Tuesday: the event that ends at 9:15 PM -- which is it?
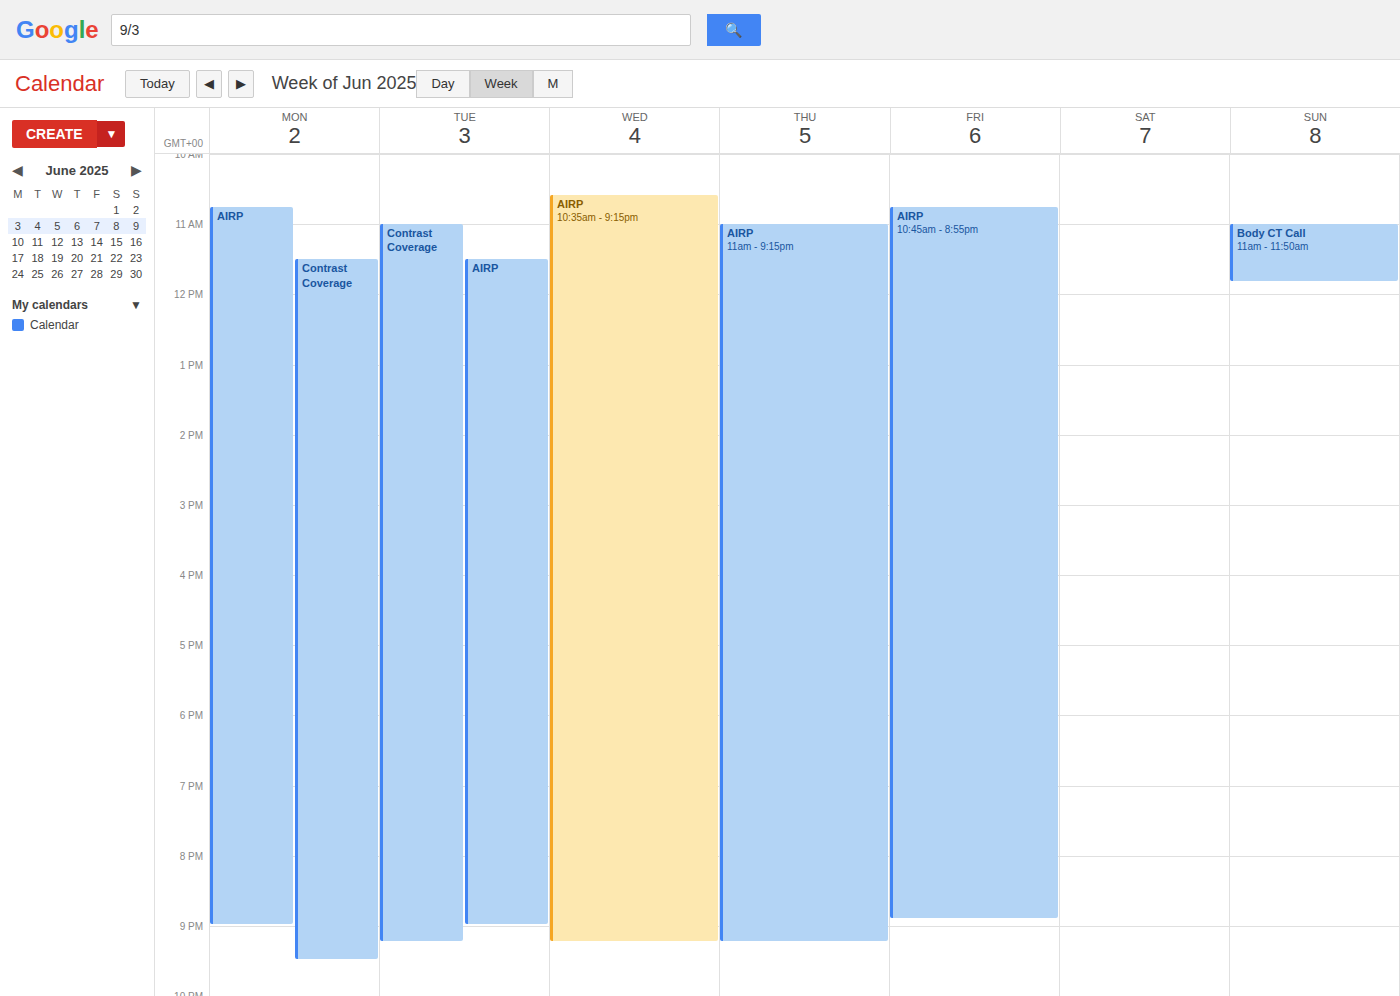
"Contrast Coverage"